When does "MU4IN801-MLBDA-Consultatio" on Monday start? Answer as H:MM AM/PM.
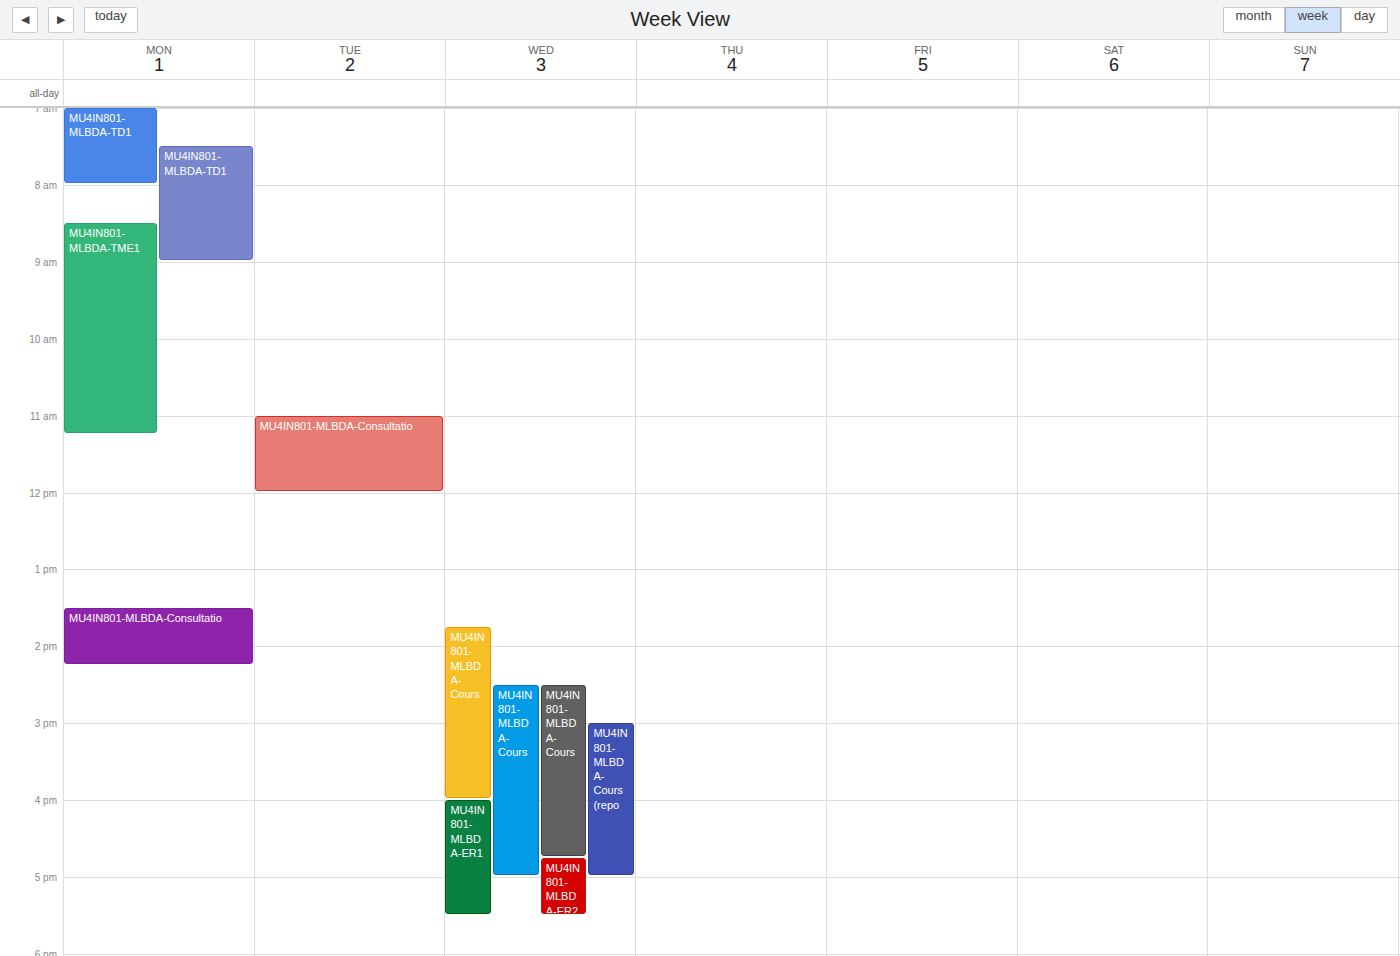
1:30 PM